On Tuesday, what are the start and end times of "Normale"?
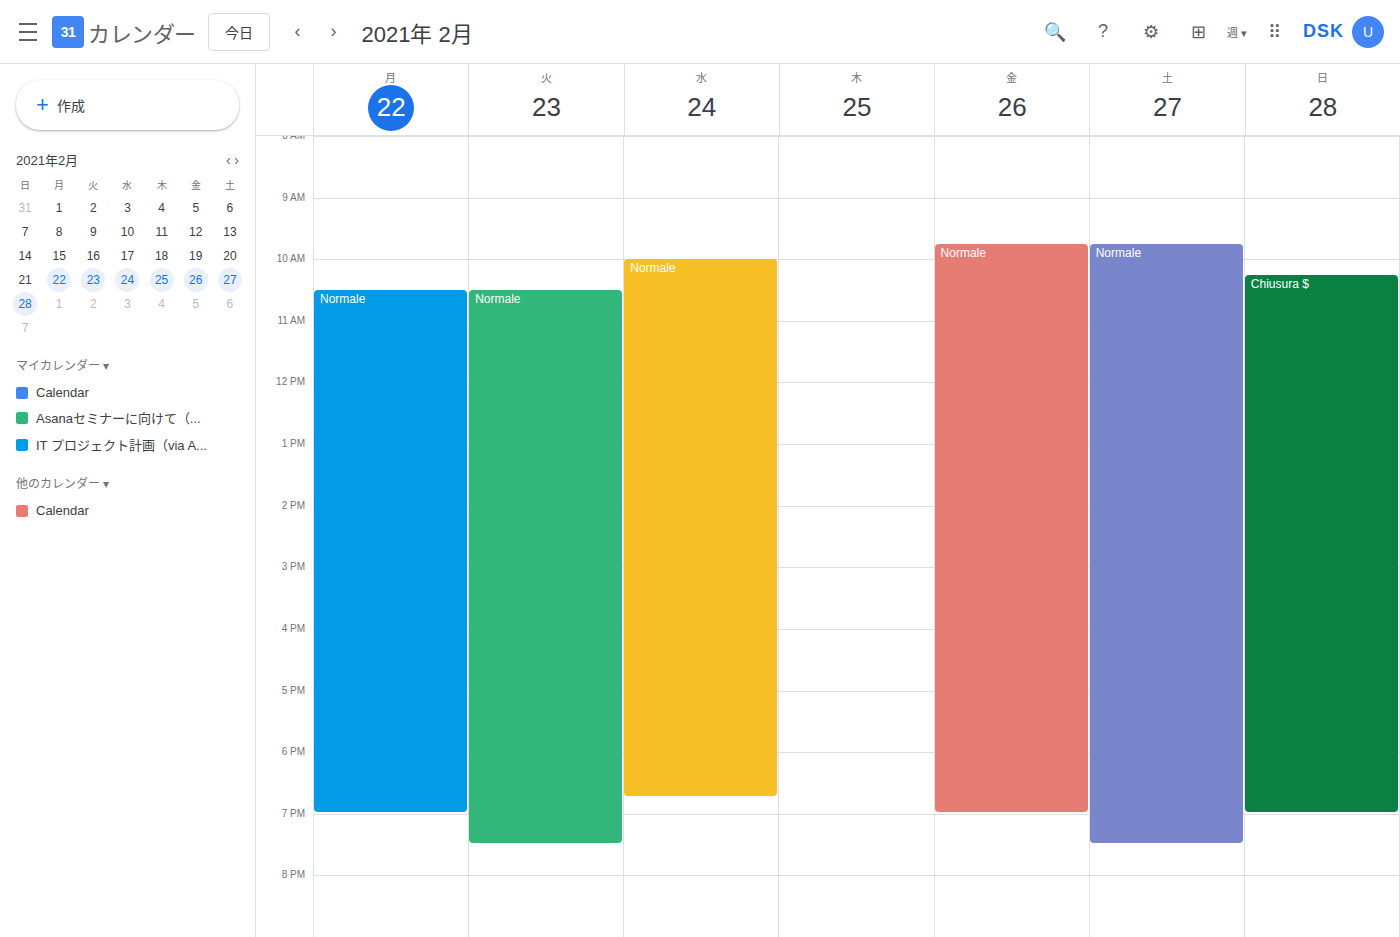
10:30 AM to 7:30 PM